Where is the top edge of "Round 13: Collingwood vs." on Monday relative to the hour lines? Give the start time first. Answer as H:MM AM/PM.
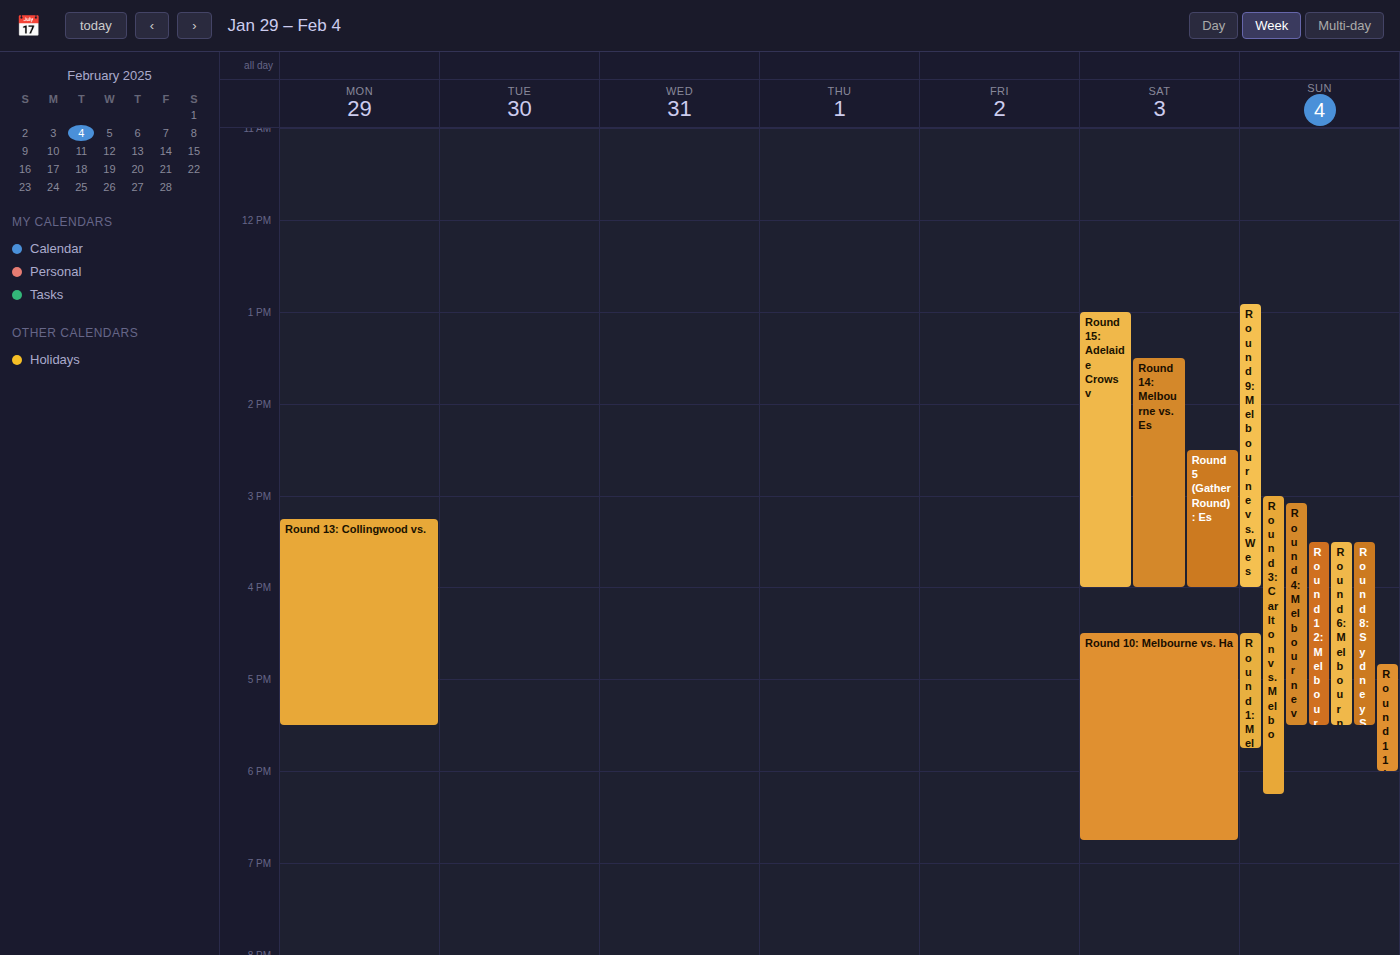
3:15 PM -- neither: a quarter of the way from the 3 PM line to the 4 PM line.